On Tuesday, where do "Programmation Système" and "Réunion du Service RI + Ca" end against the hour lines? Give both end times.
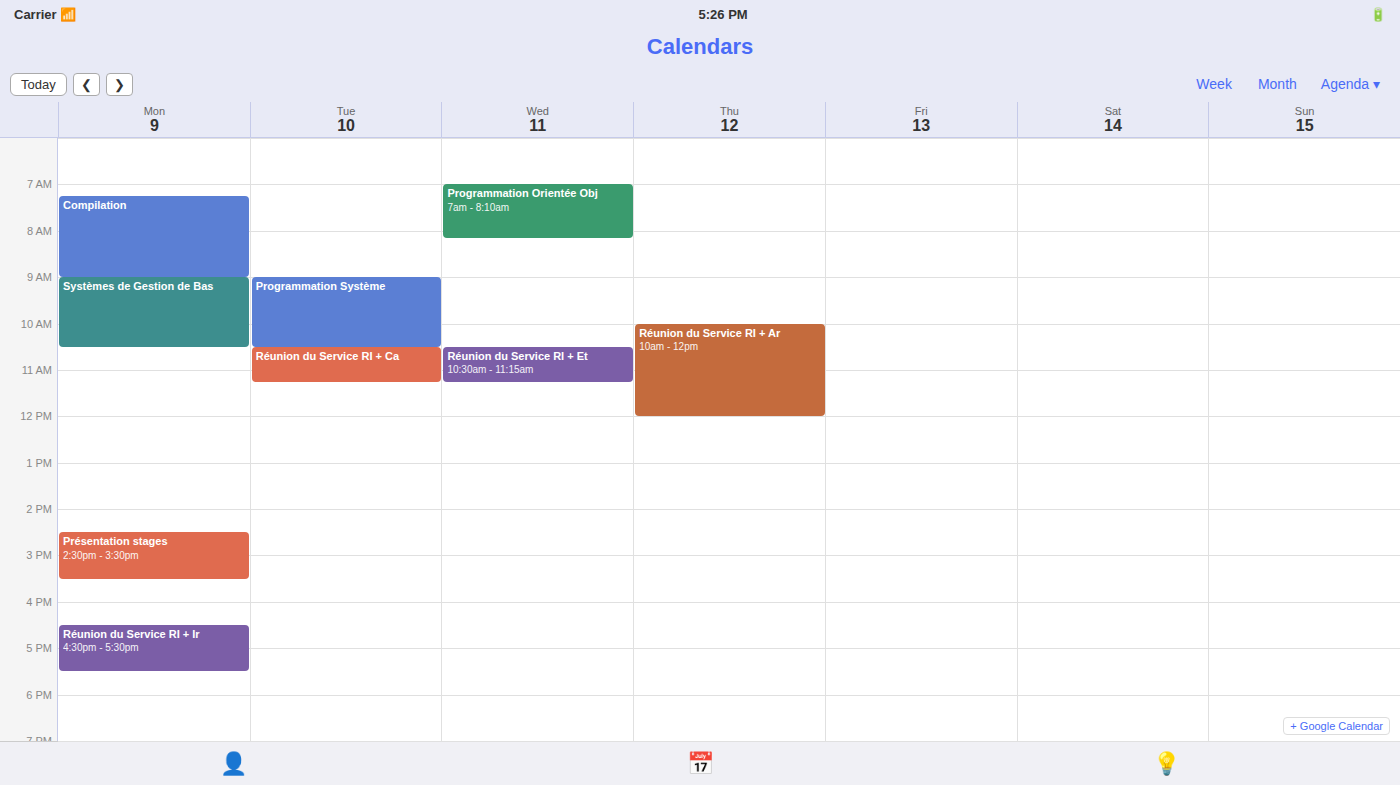
"Programmation Système": 10:30 AM, halfway between the 10 AM and 11 AM lines. "Réunion du Service RI + Ca": 11:15 AM, neither: a quarter of the way from the 11 AM line to the 12 PM line.